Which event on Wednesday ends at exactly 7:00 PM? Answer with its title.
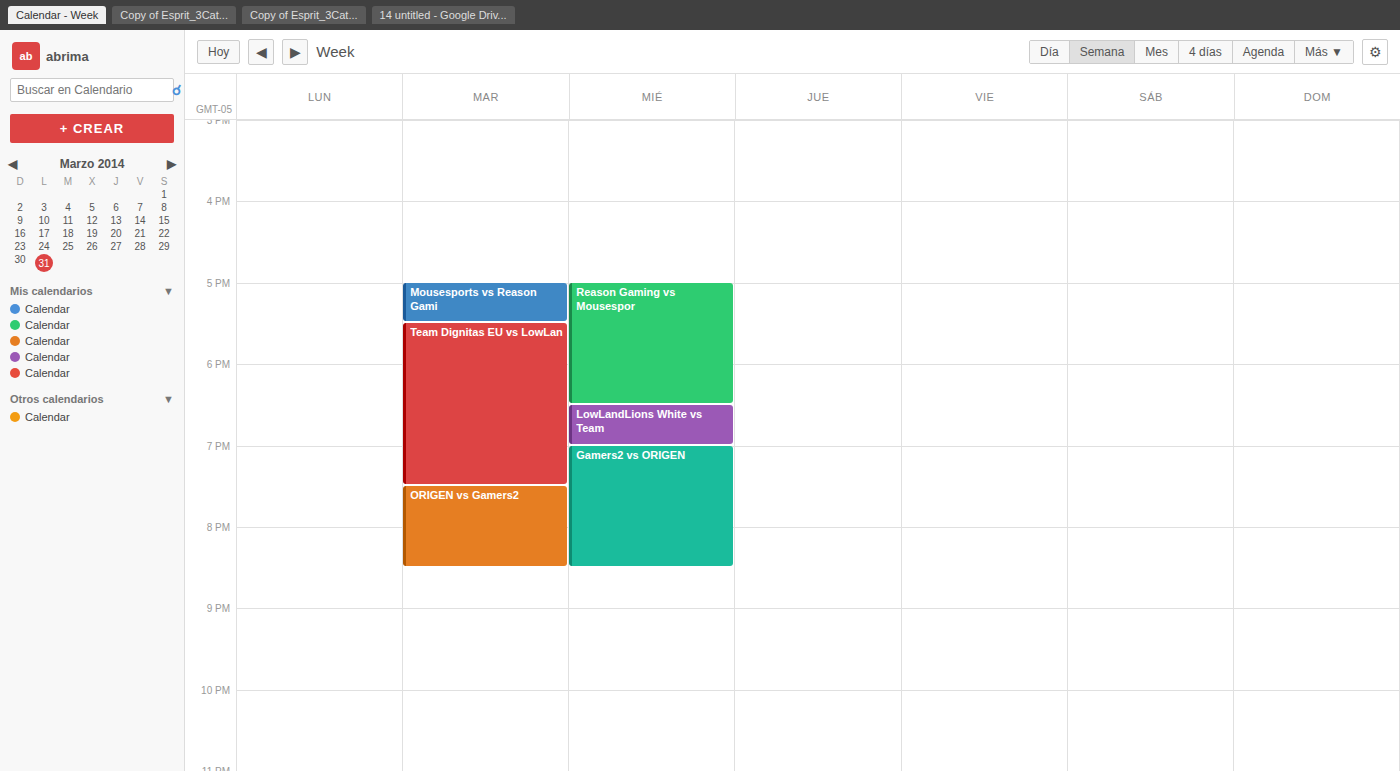
"LowLandLions White vs Team"